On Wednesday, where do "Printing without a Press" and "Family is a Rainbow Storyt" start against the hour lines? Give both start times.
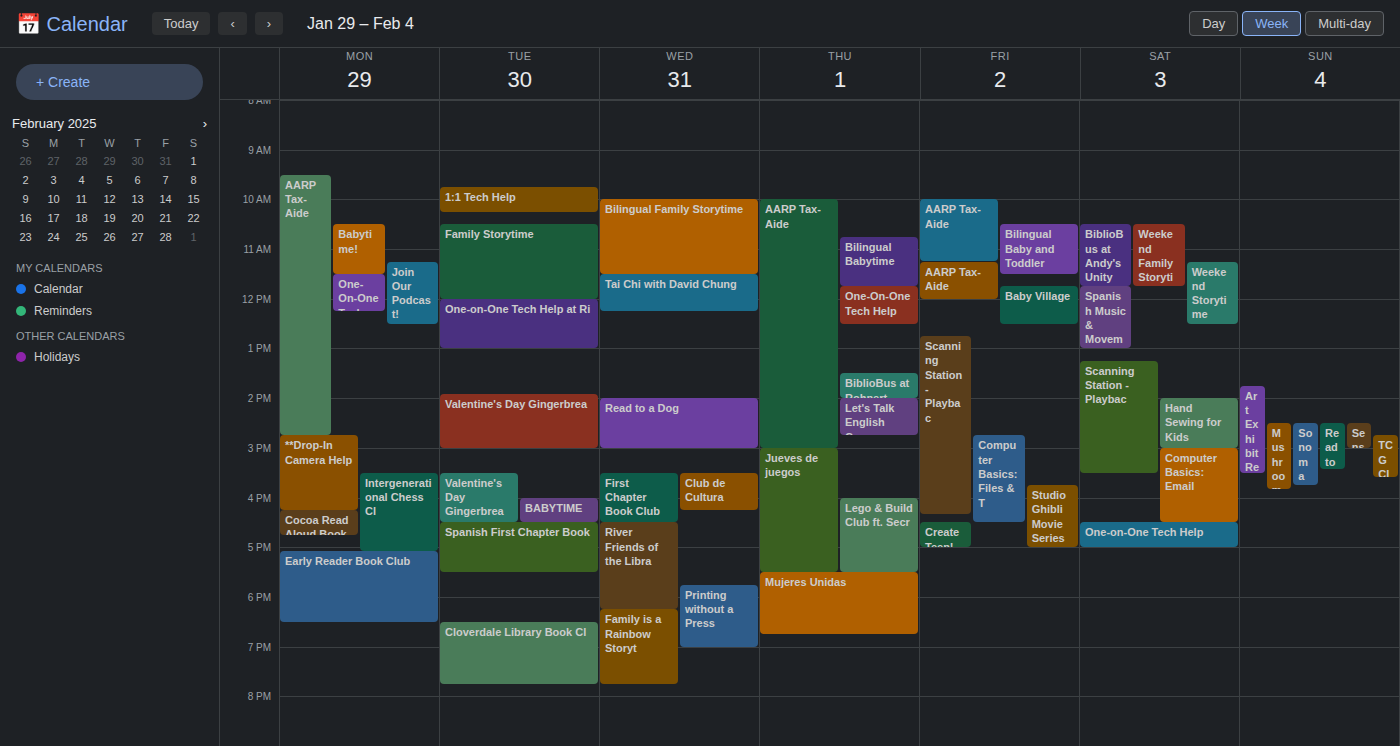
"Printing without a Press": 17:45, neither: three quarters of the way from the 17:00 line to the 18:00 line. "Family is a Rainbow Storyt": 18:15, neither: a quarter of the way from the 18:00 line to the 19:00 line.